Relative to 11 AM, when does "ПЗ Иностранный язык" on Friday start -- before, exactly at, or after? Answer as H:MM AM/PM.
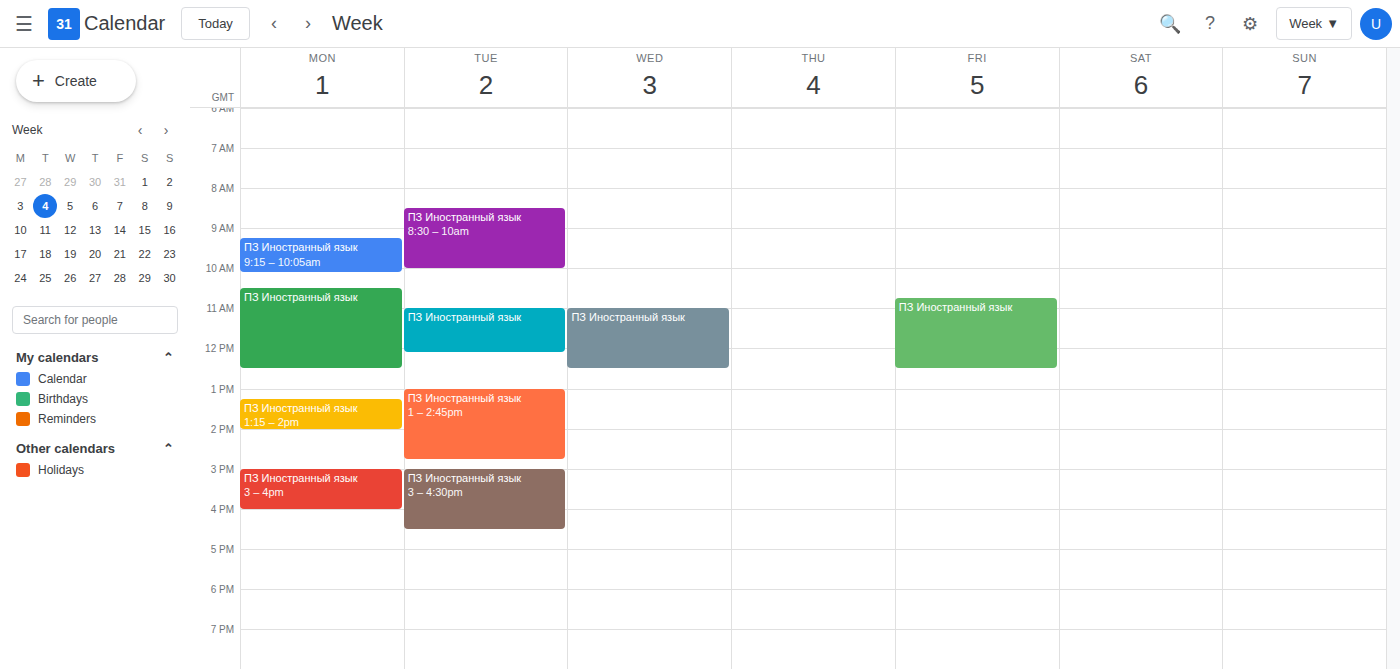
10:45 AM -- before 11 AM, 15 minutes above the 11 AM line.